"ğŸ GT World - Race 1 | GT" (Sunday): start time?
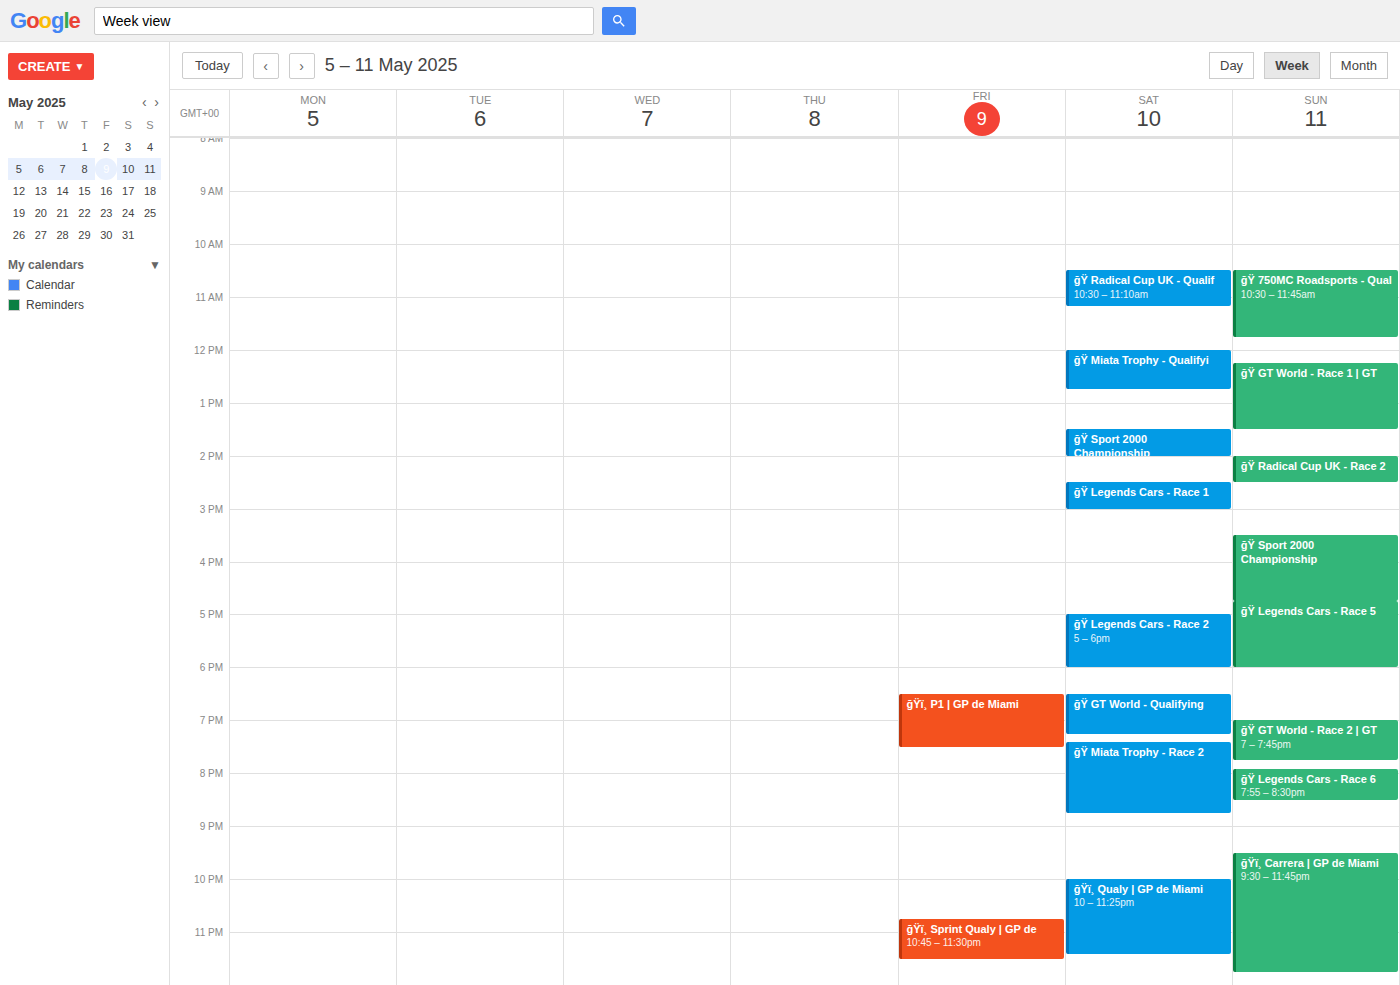
12:15 PM